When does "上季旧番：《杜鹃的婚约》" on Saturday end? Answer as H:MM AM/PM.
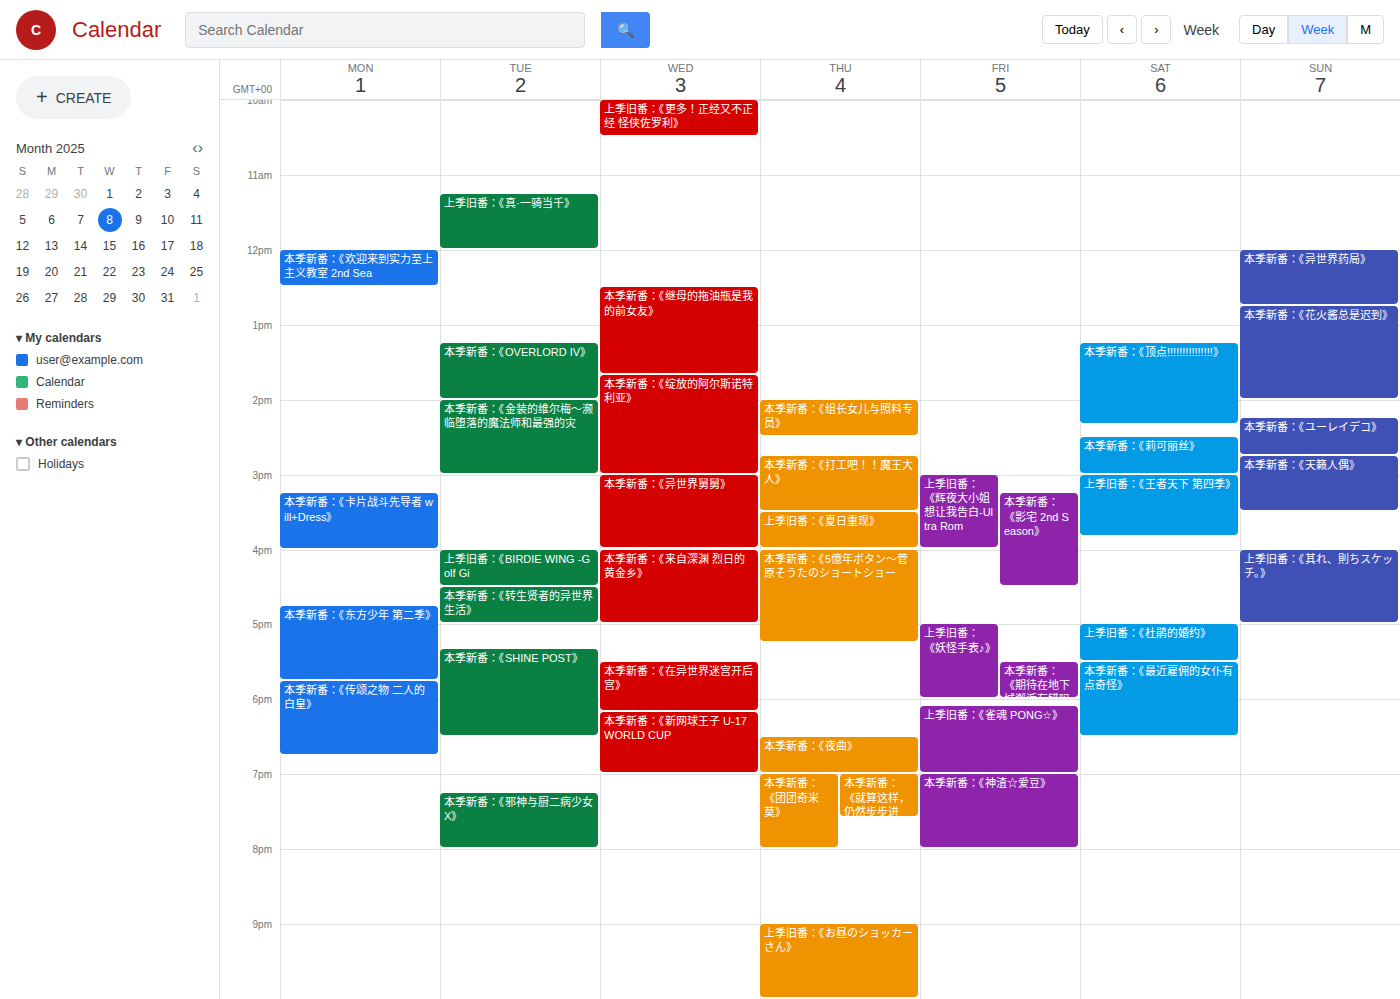
5:30 PM